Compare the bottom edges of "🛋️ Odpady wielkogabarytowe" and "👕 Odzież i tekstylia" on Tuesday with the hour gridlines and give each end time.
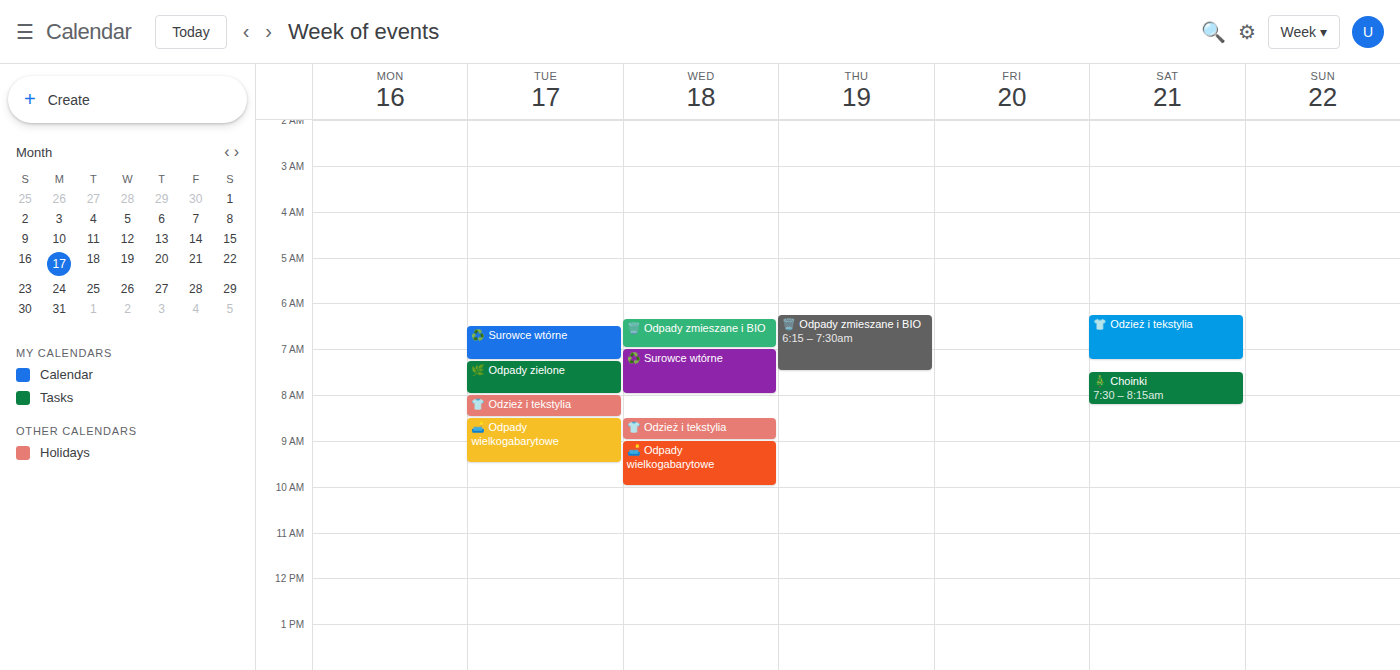
"🛋️ Odpady wielkogabarytowe": 9:30 AM, halfway between the 9 AM and 10 AM lines. "👕 Odzież i tekstylia": 8:30 AM, halfway between the 8 AM and 9 AM lines.